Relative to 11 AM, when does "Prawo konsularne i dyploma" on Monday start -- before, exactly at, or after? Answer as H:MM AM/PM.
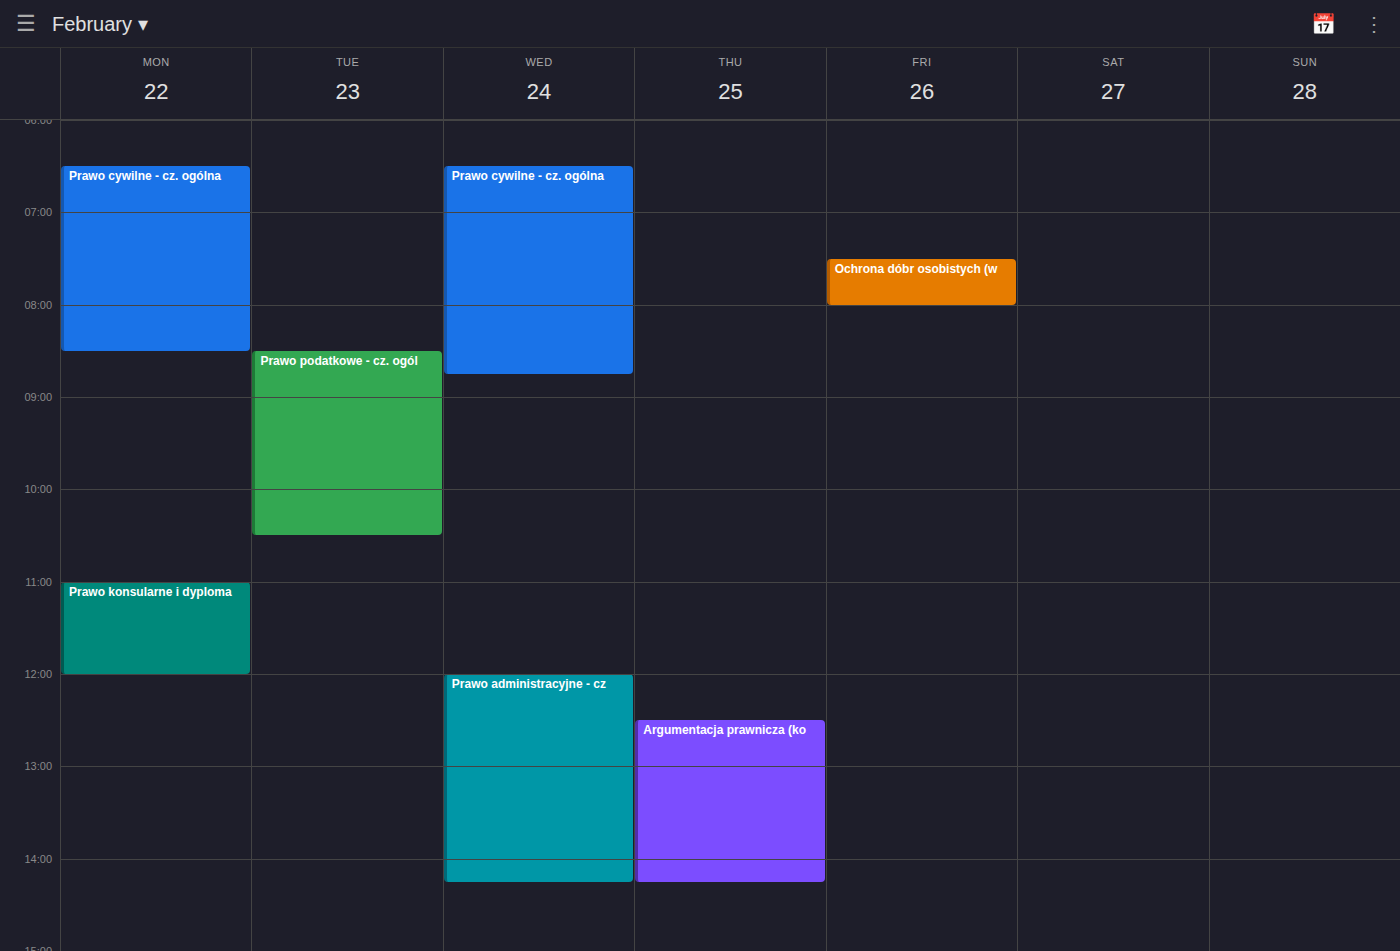
11:00 AM -- exactly at 11 AM, on the 11 AM line.